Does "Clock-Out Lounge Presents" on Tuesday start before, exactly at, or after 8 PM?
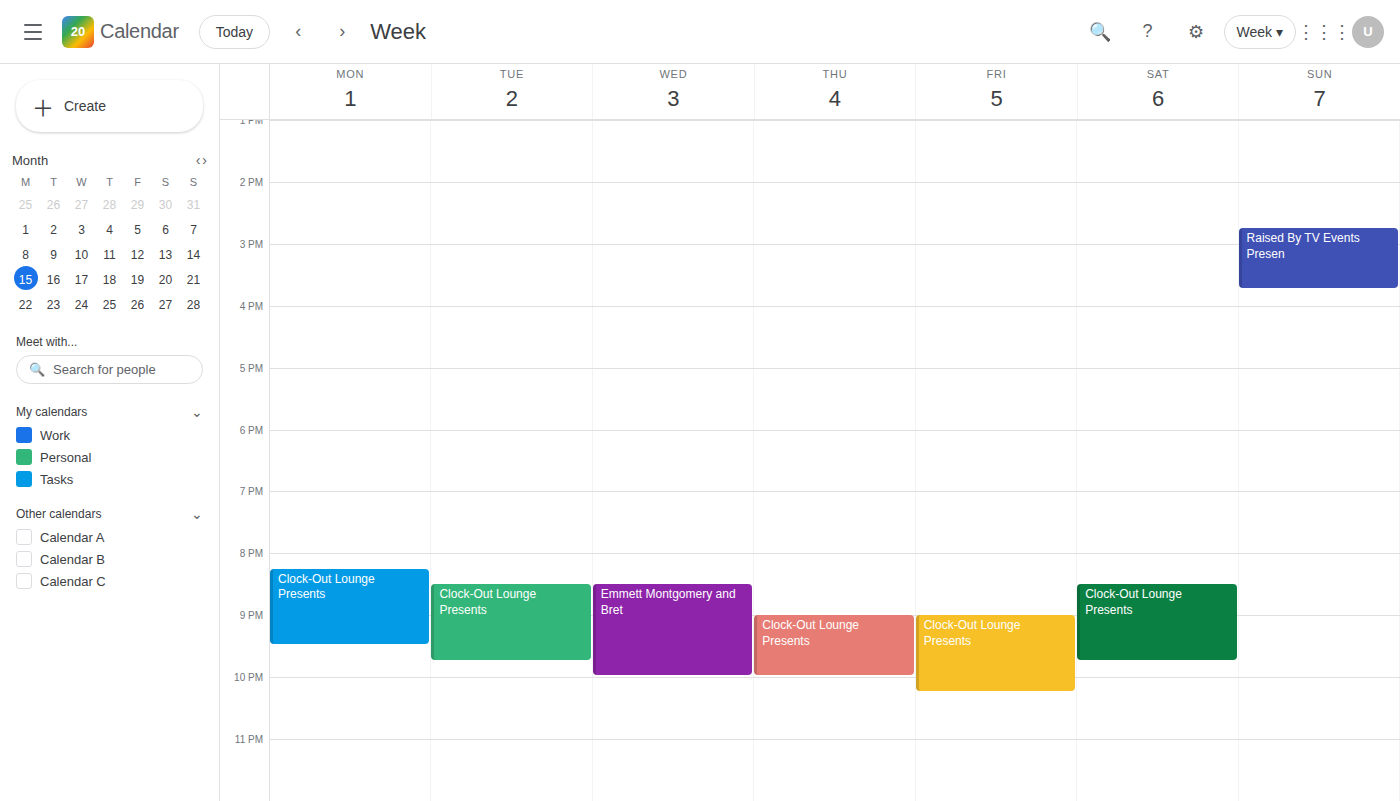
8:30 PM -- after 8 PM, 30 minutes below the 8 PM line.